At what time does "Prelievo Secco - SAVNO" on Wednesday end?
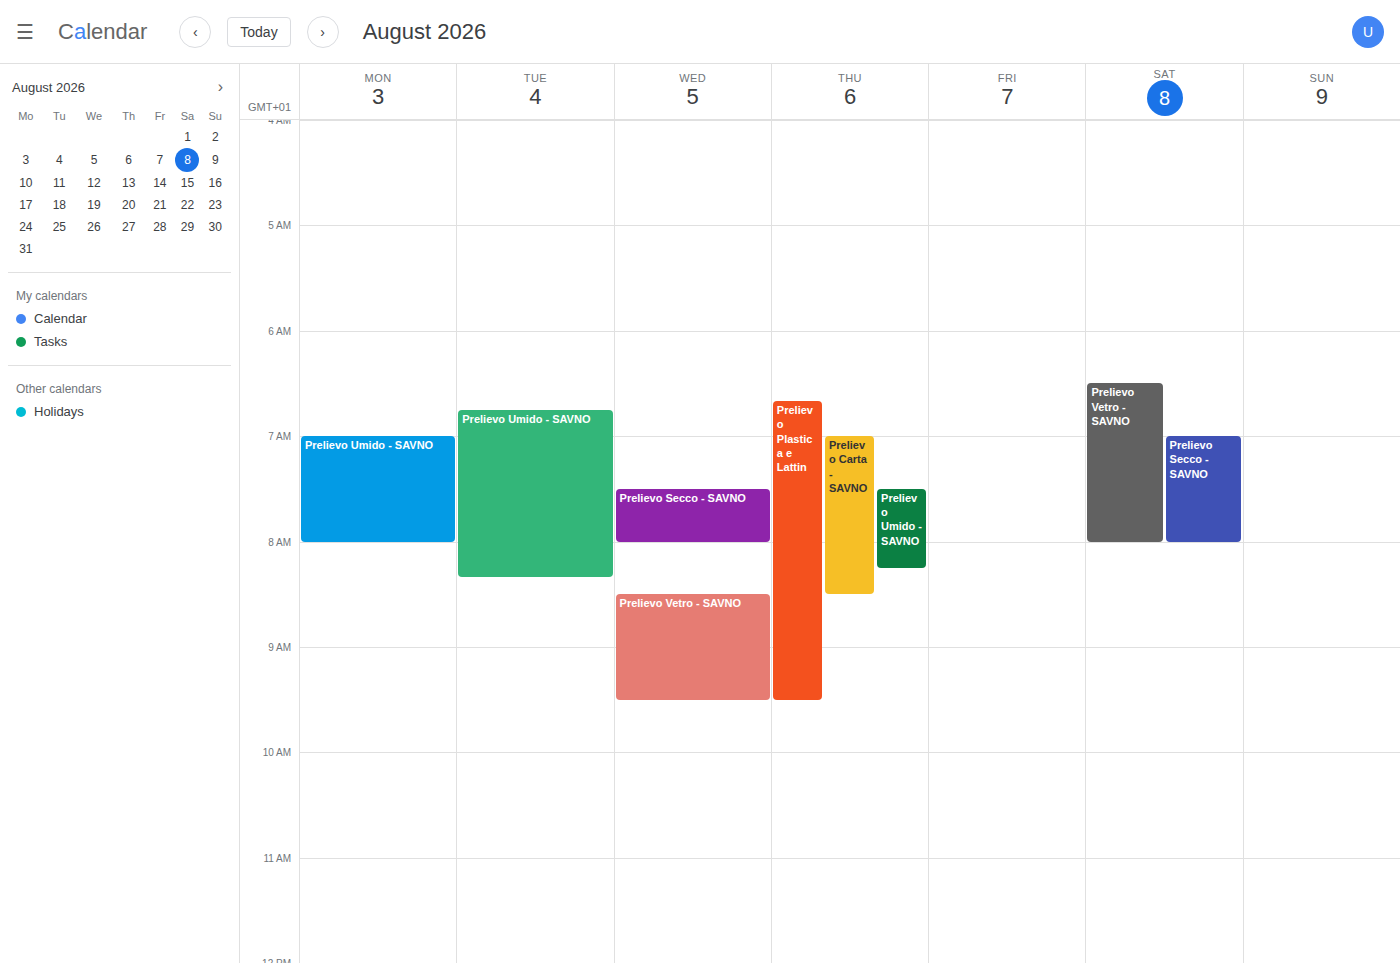
8:00 AM